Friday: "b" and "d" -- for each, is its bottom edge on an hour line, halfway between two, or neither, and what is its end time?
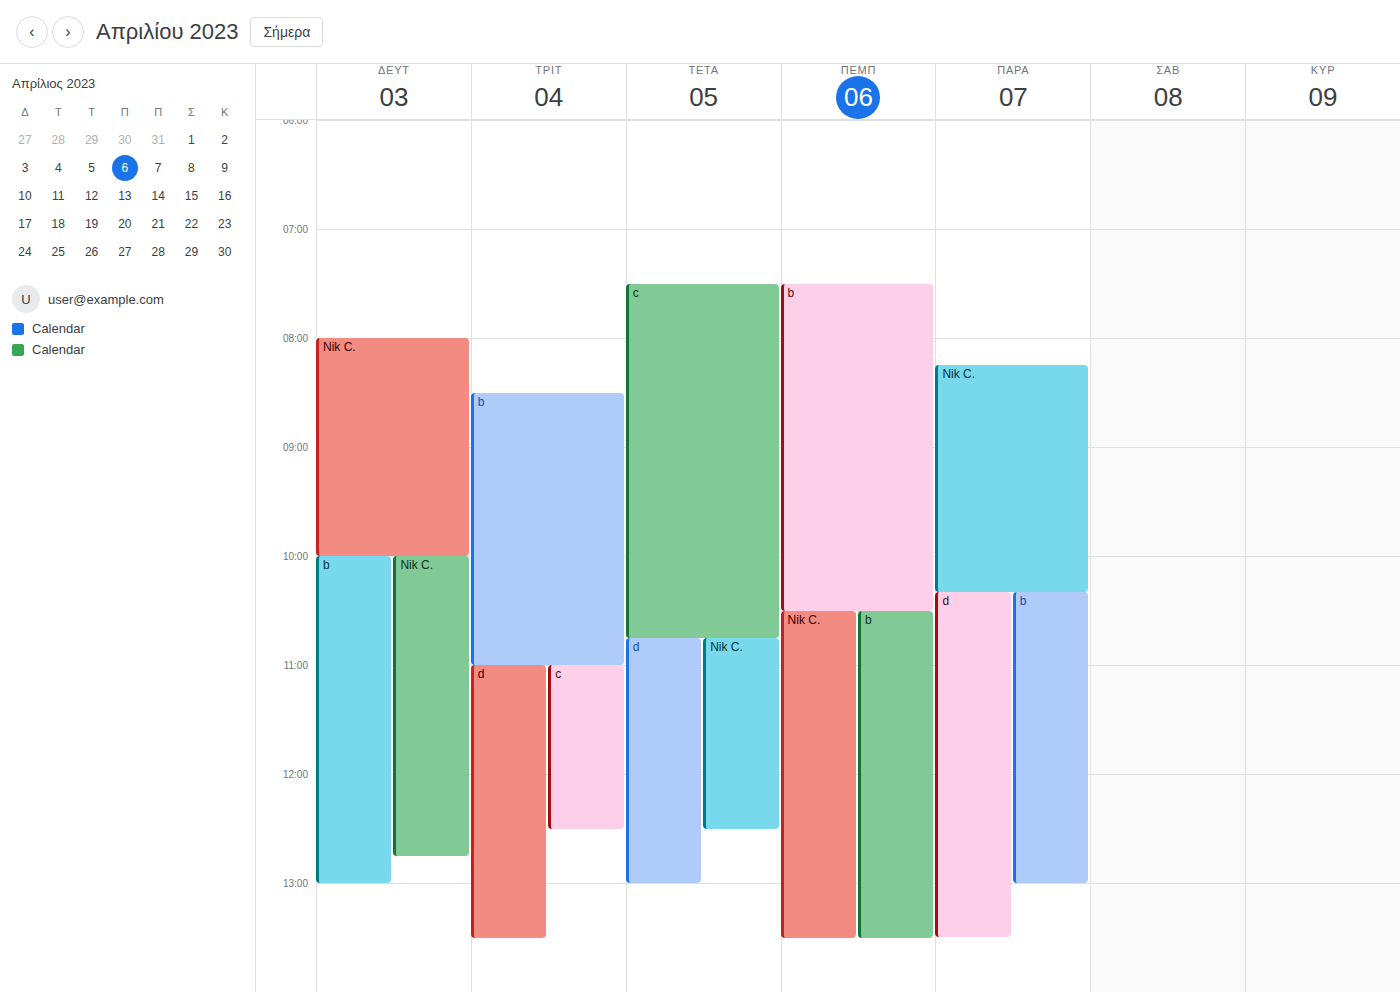
"b": 1:00 PM, exactly on the 1 PM line. "d": 1:30 PM, halfway between the 1 PM and 2 PM lines.